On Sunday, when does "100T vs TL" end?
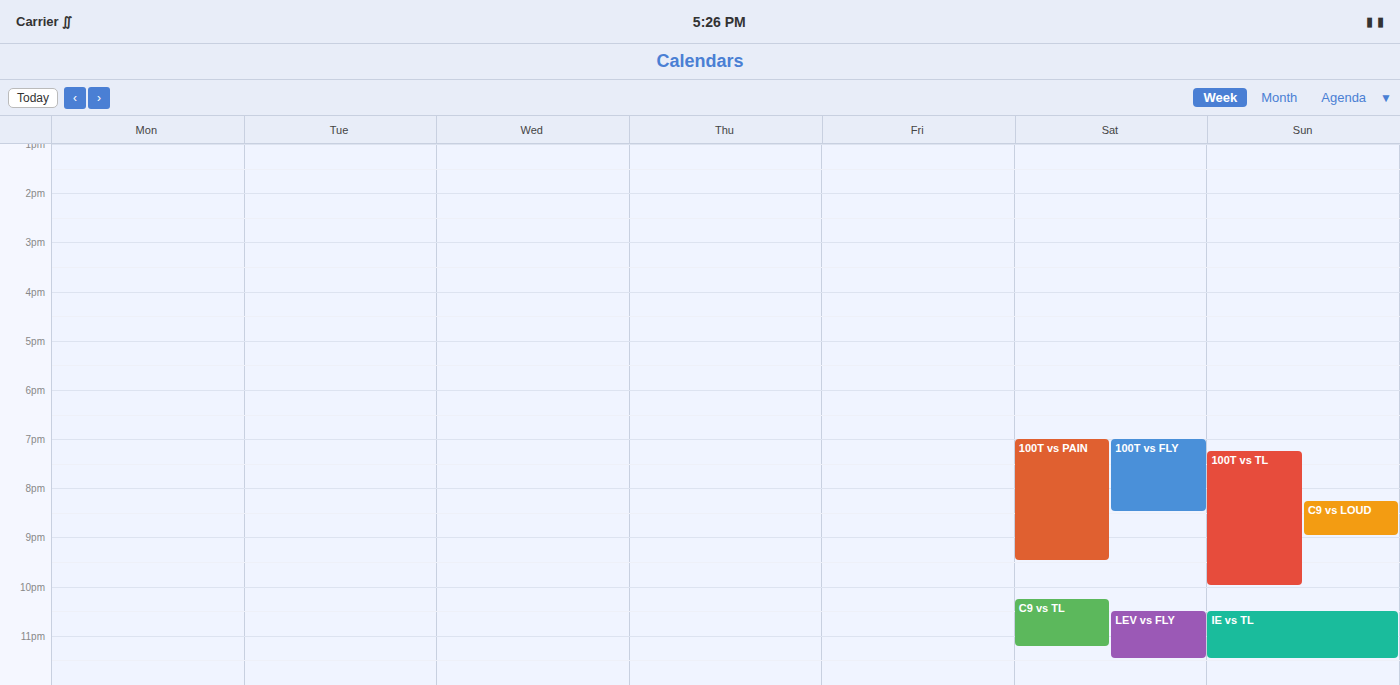
22:00